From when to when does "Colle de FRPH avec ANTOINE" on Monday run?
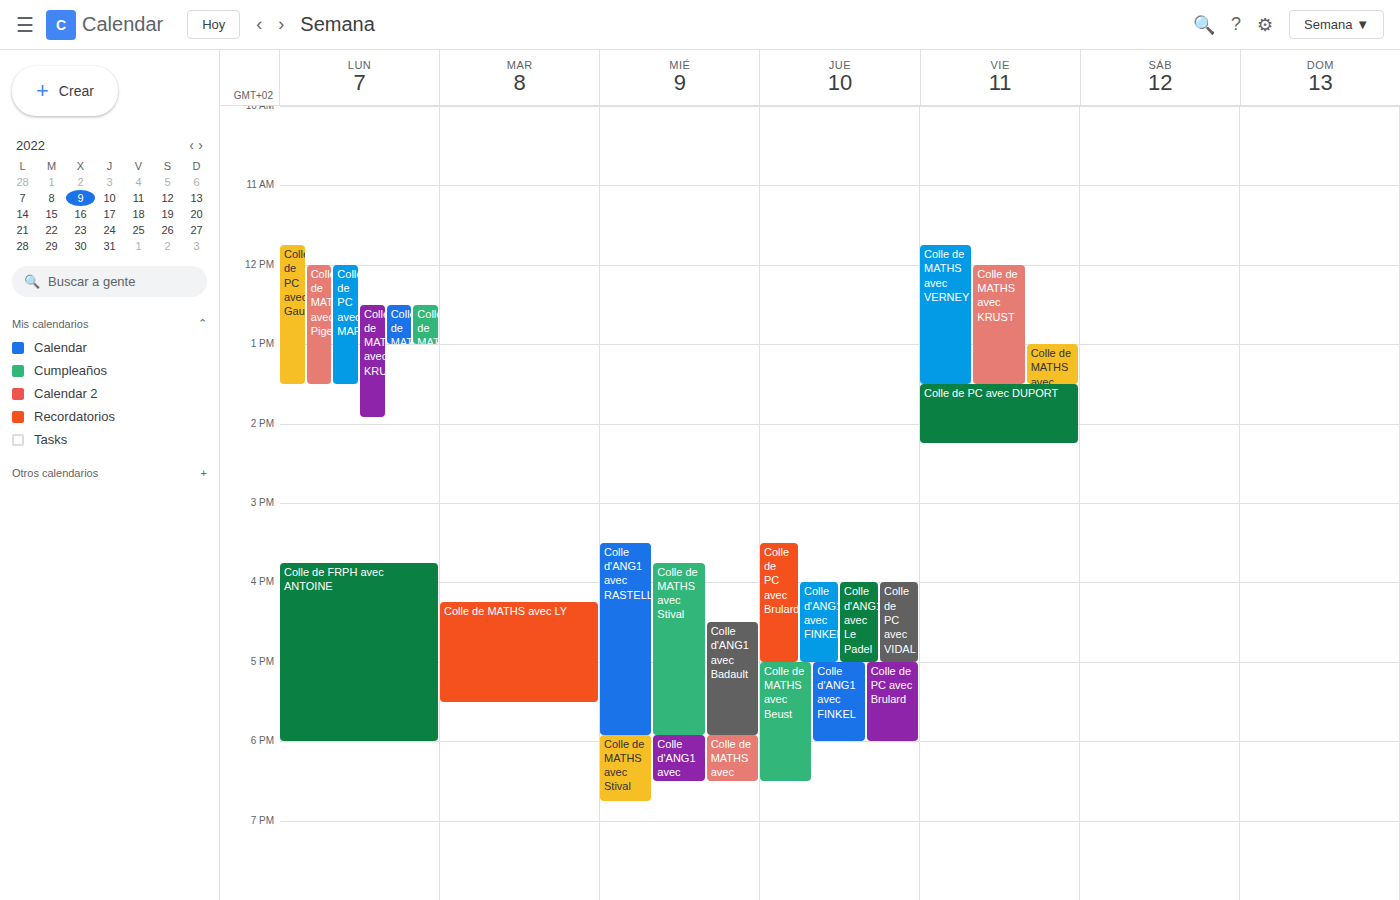
3:45 PM to 6:00 PM